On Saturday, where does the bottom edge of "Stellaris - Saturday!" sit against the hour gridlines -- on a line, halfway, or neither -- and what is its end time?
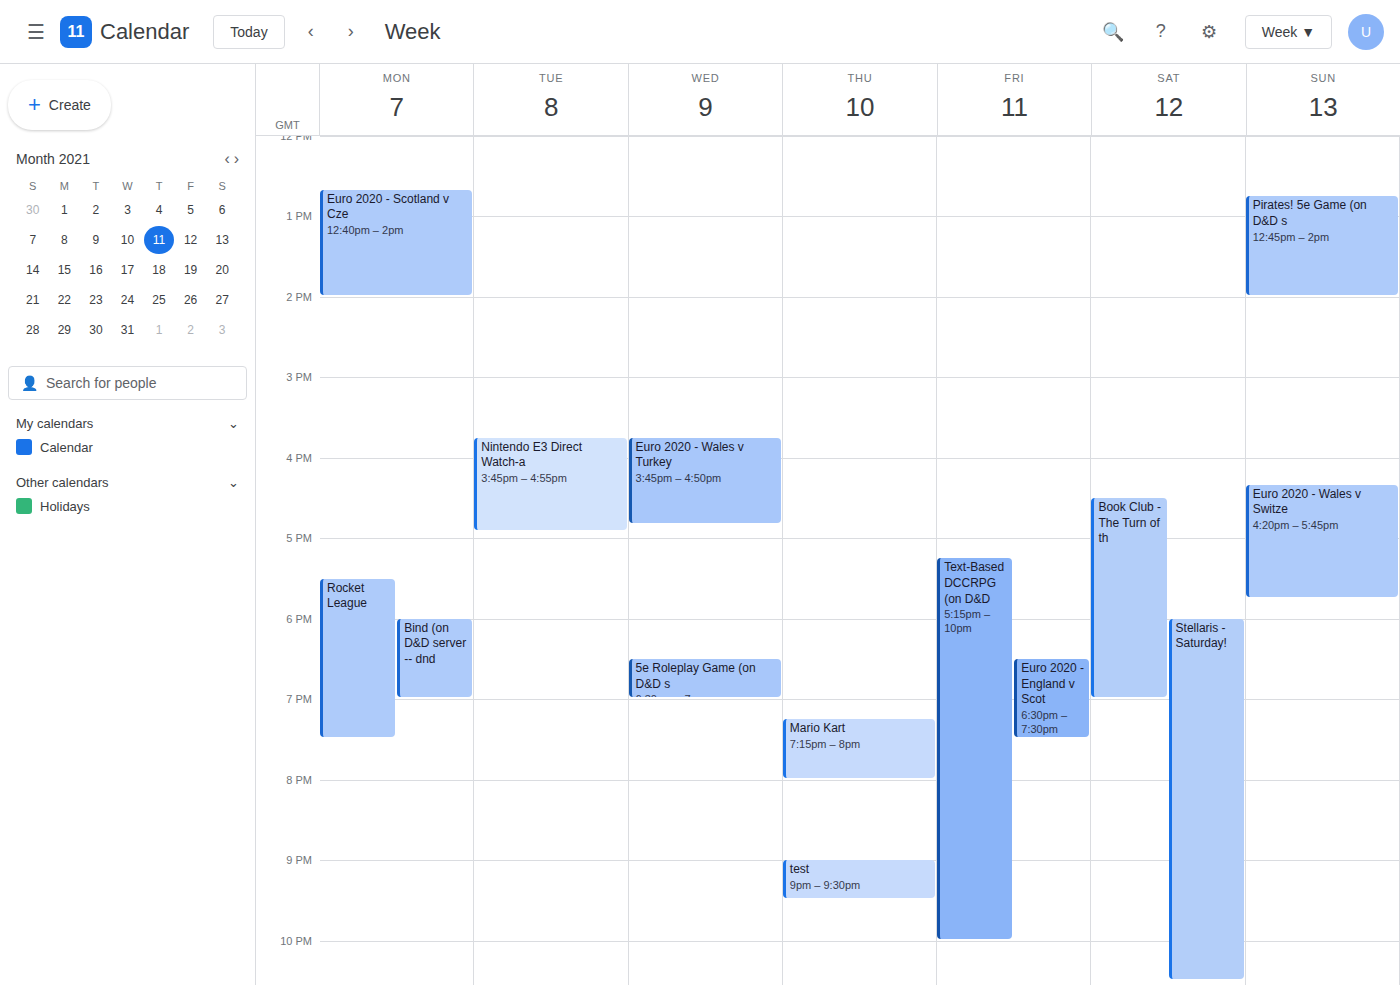
10:30 PM -- halfway between the 10 PM and 11 PM lines.